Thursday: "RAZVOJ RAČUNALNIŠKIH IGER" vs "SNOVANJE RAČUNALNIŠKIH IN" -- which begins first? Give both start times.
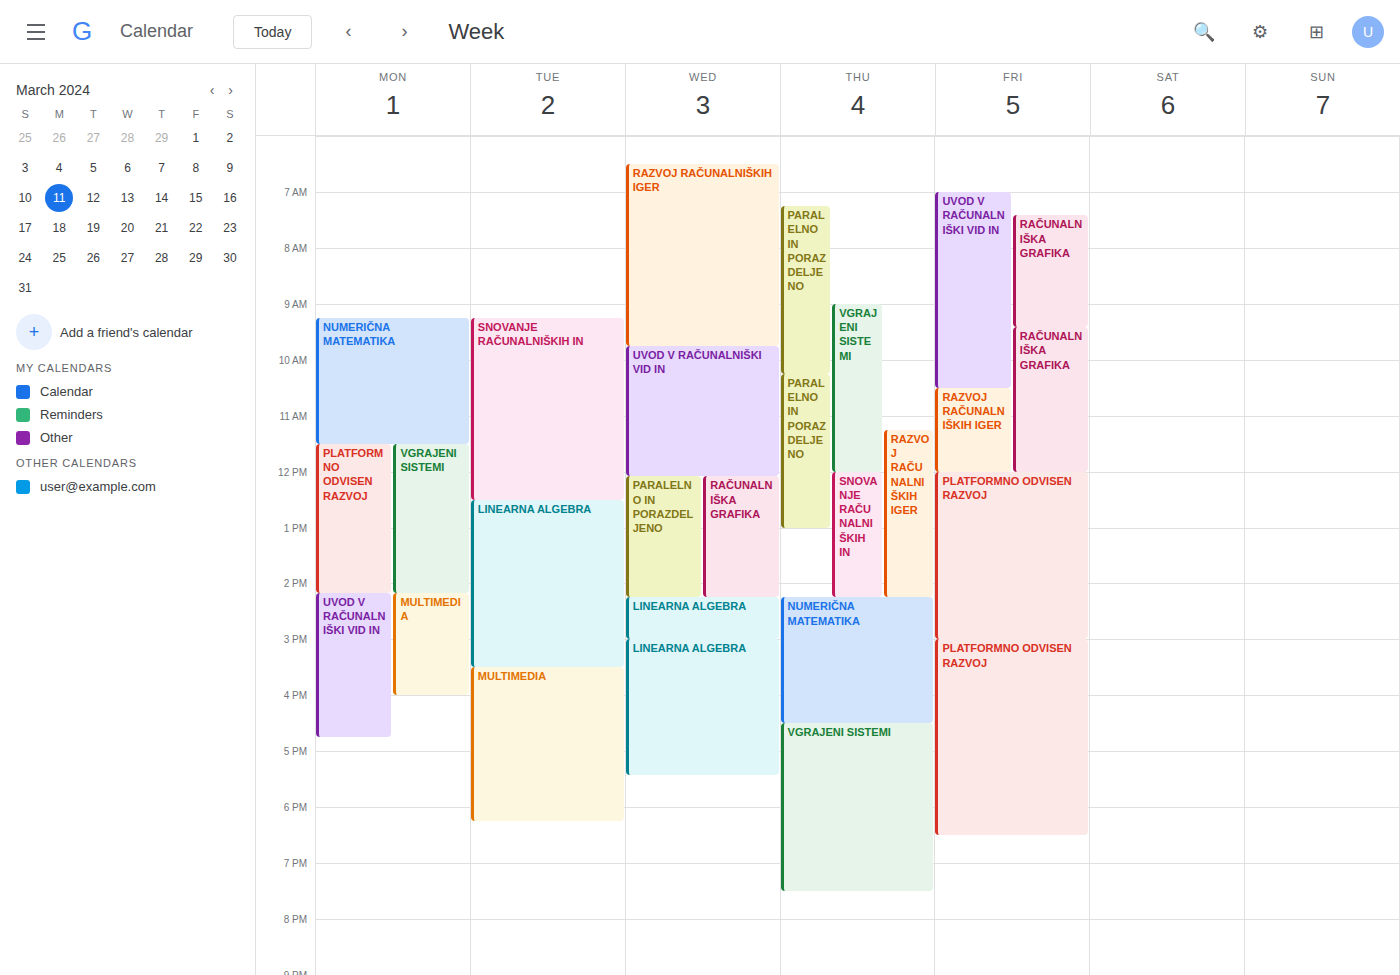
"RAZVOJ RAČUNALNIŠKIH IGER" 11:15 AM; "SNOVANJE RAČUNALNIŠKIH IN" 12:00 PM.